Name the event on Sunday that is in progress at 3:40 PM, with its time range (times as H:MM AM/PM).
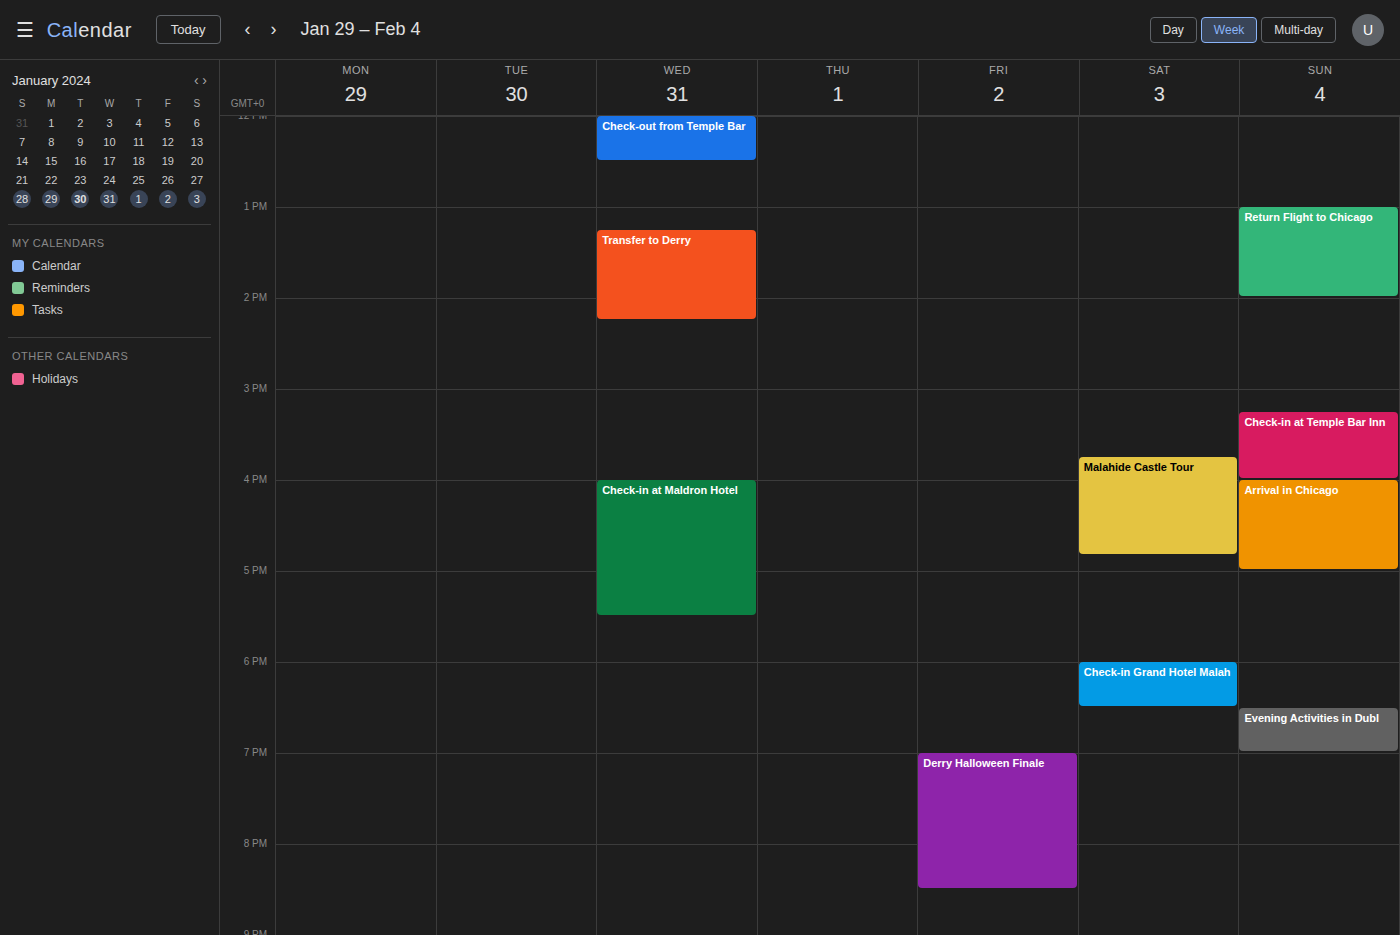
"Check-in at Temple Bar Inn", 3:15 PM to 4:00 PM